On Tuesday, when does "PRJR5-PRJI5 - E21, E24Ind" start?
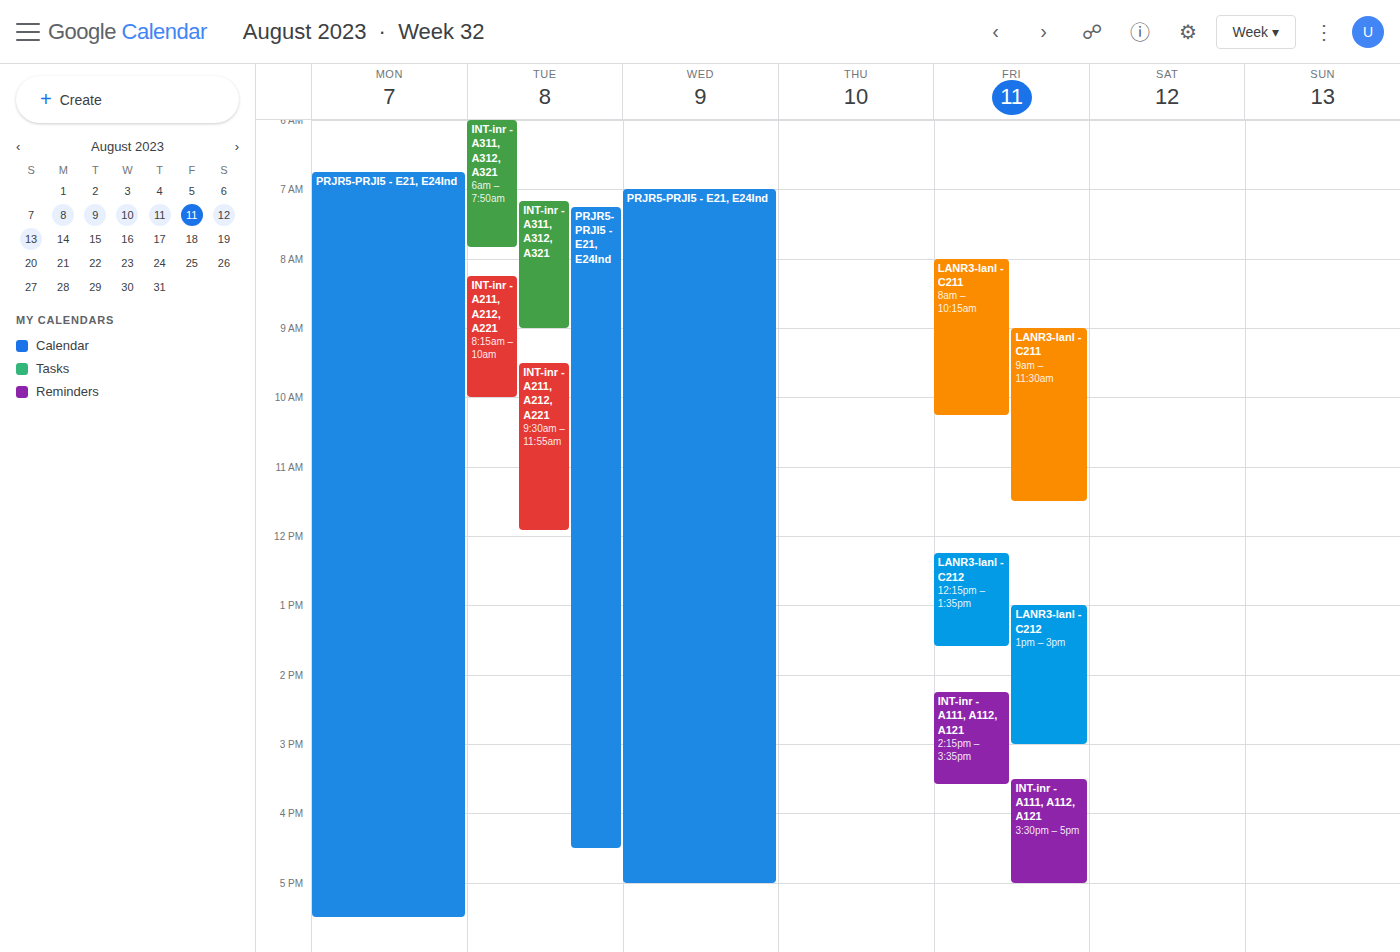
7:15 AM